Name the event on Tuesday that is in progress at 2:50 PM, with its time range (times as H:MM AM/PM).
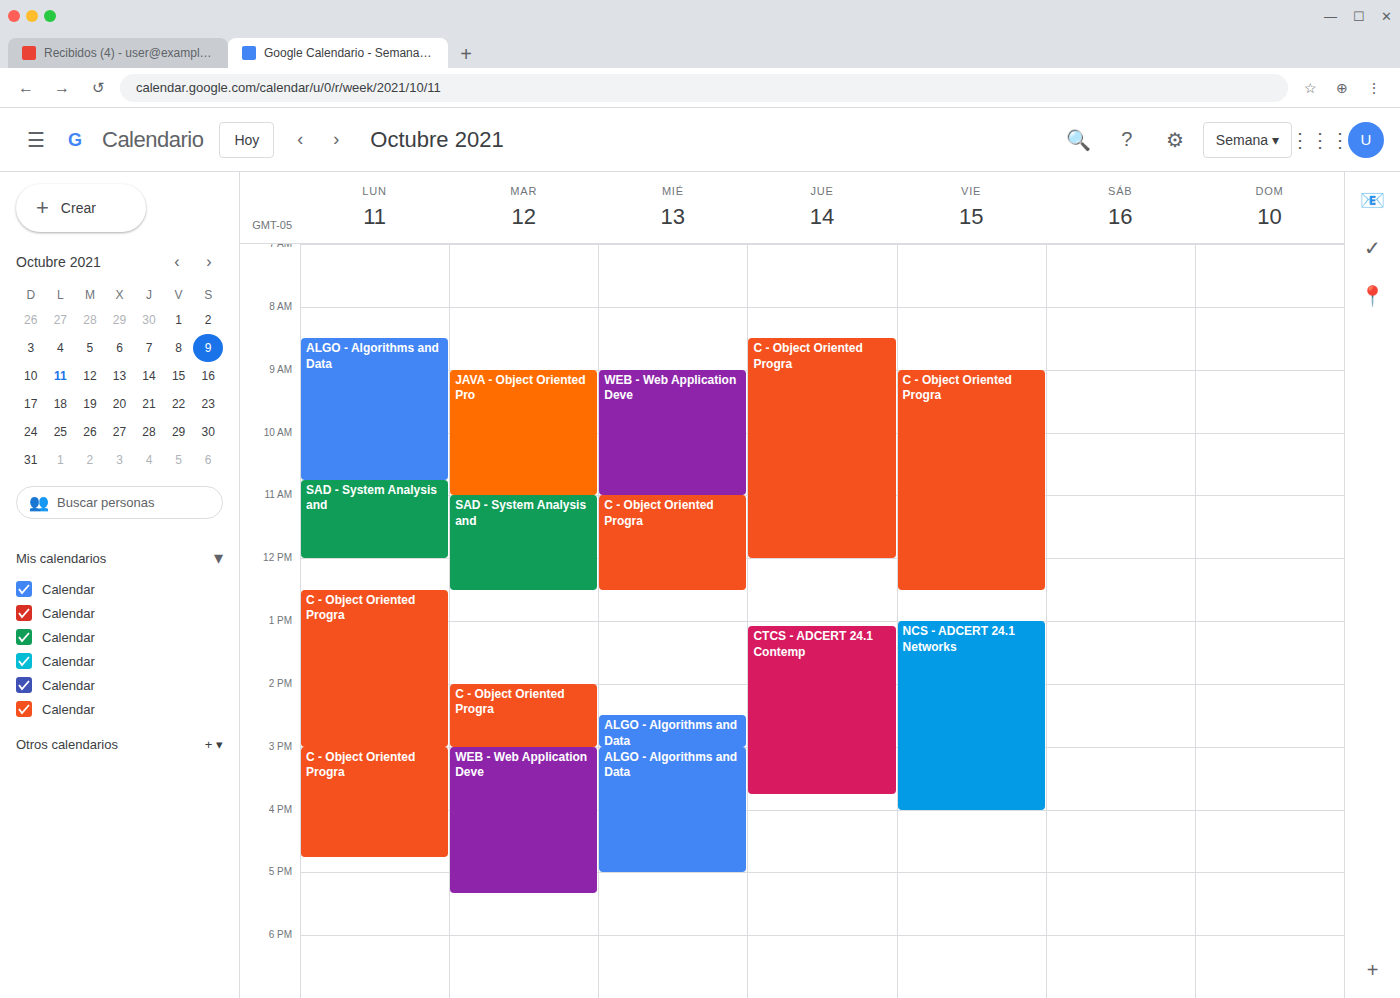
"C - Object Oriented Progra", 2:00 PM to 3:00 PM